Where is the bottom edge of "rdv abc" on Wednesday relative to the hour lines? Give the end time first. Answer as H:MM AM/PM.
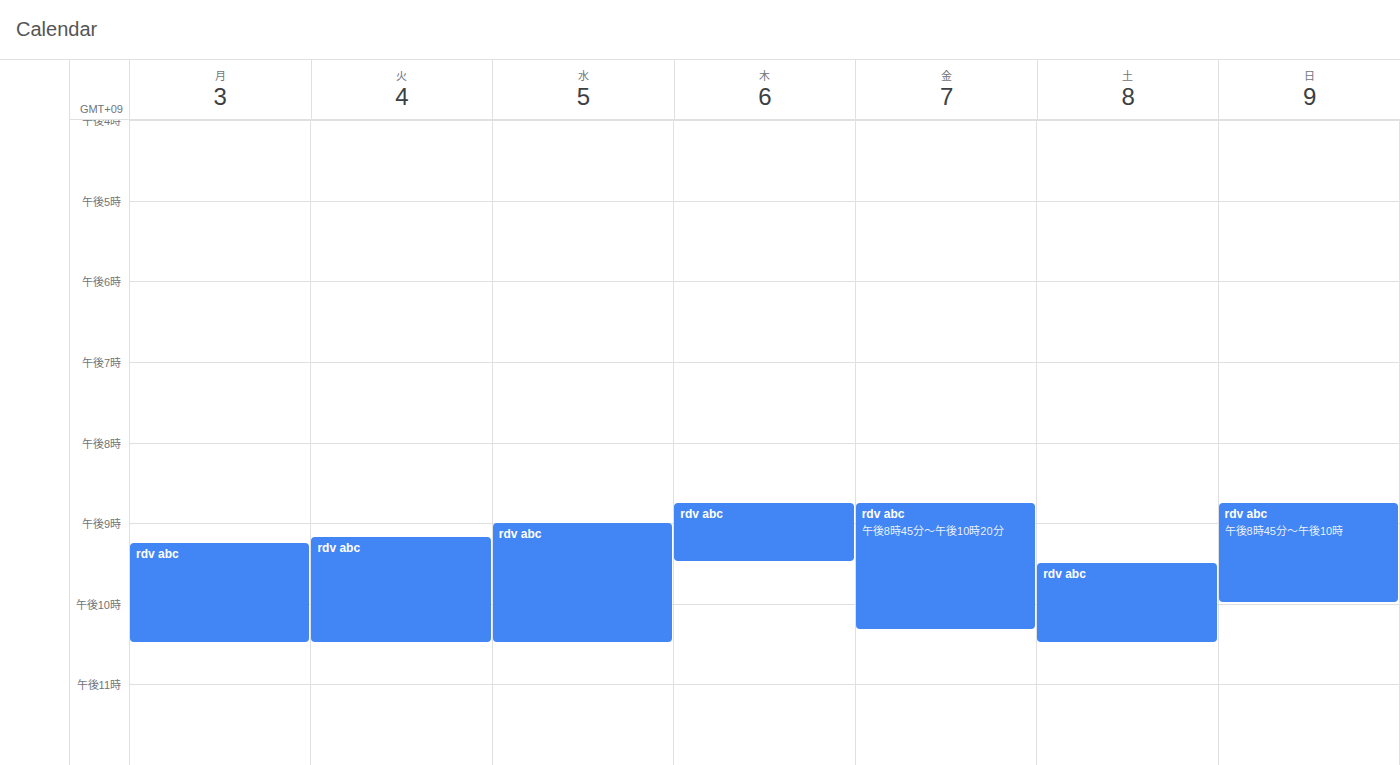
10:30 PM -- halfway between the 10 PM and 11 PM lines.